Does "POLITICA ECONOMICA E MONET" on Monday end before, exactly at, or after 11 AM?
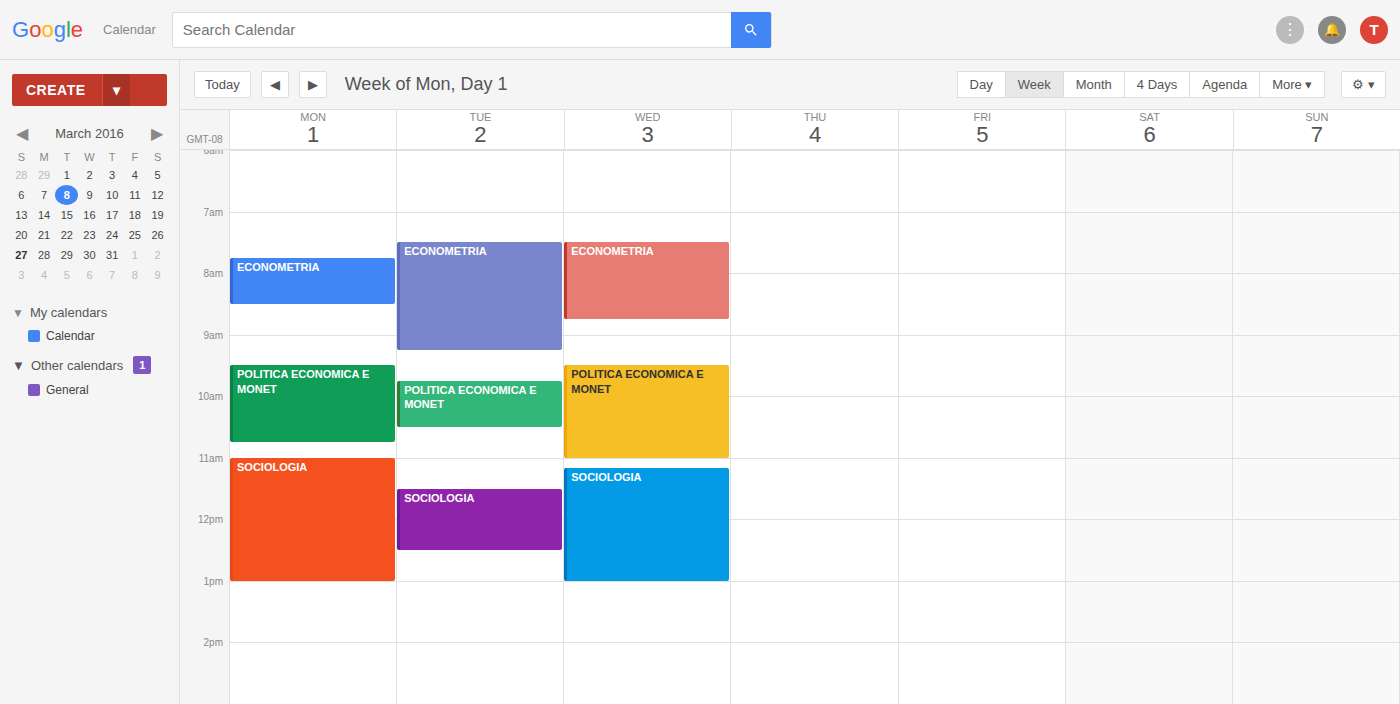
10:45 AM -- before 11 AM, 15 minutes above the 11 AM line.